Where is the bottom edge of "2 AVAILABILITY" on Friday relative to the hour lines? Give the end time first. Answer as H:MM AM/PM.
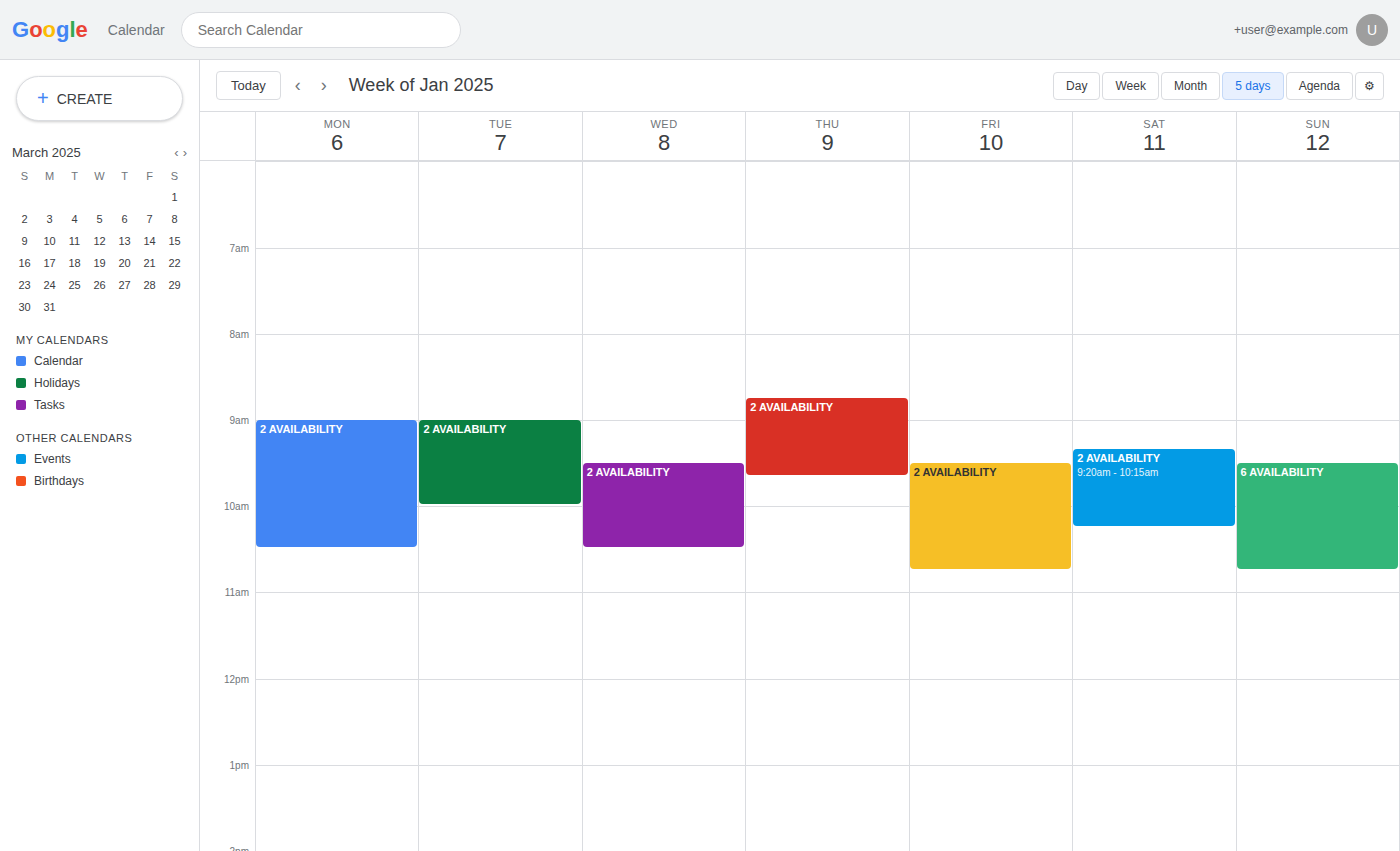
10:45 AM -- neither: three quarters of the way from the 10 AM line to the 11 AM line.